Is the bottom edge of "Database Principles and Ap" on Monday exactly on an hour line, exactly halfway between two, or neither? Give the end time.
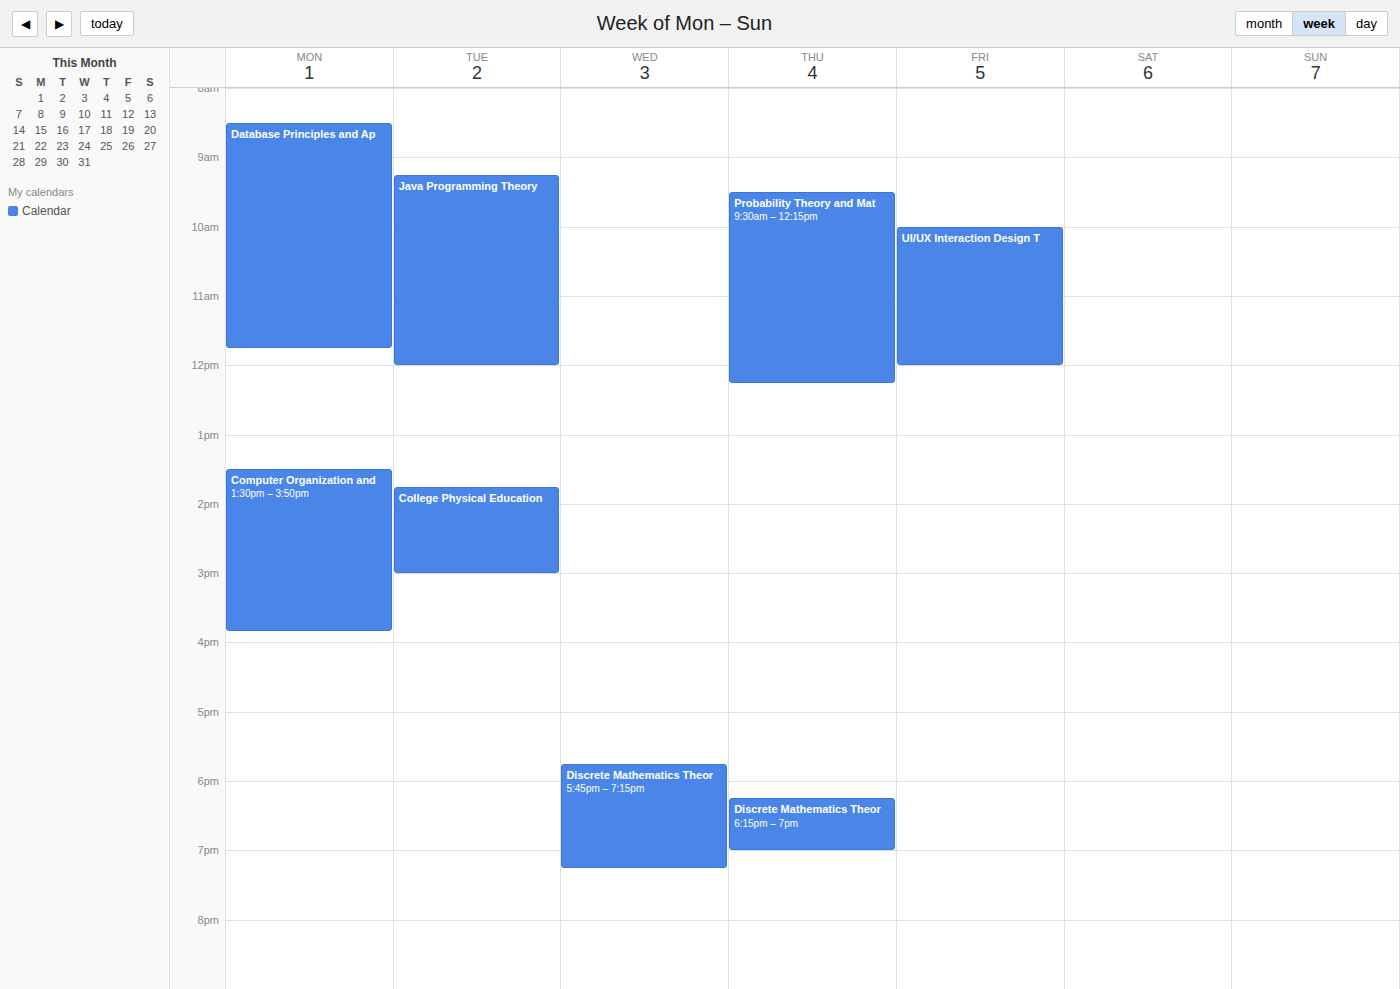
11:45 AM -- neither: three quarters of the way from the 11 AM line to the 12 PM line.